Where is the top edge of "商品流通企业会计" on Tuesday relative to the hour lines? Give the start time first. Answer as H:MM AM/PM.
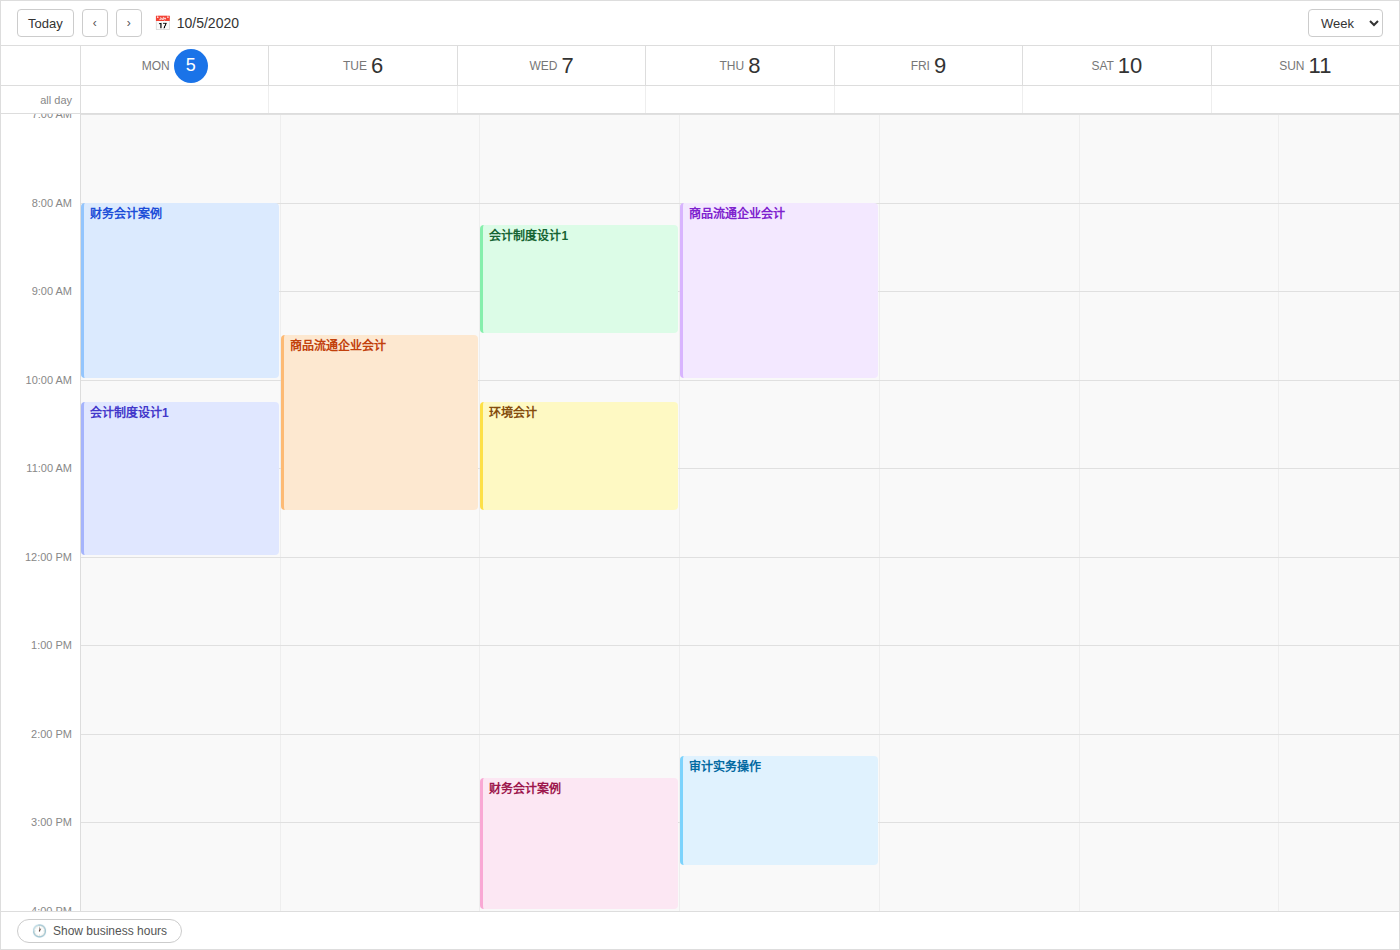
9:30 AM -- halfway between the 9 AM and 10 AM lines.